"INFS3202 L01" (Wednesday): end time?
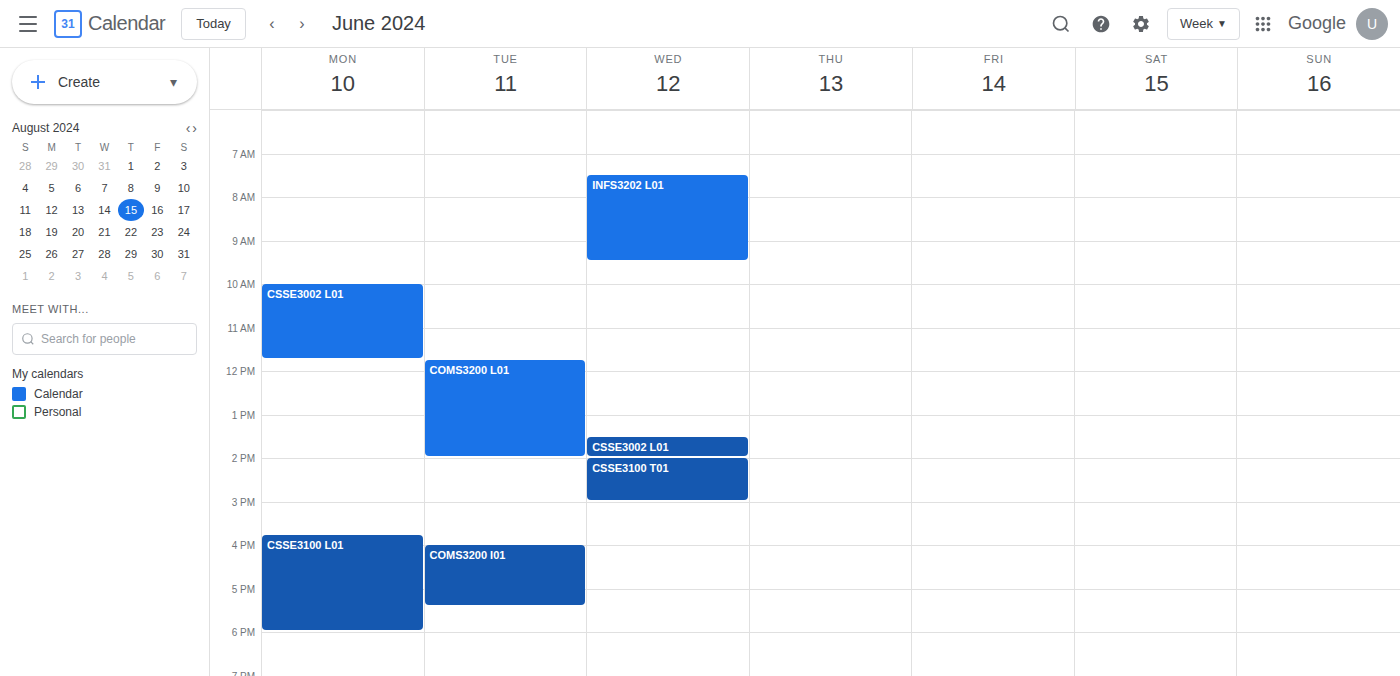
09:30